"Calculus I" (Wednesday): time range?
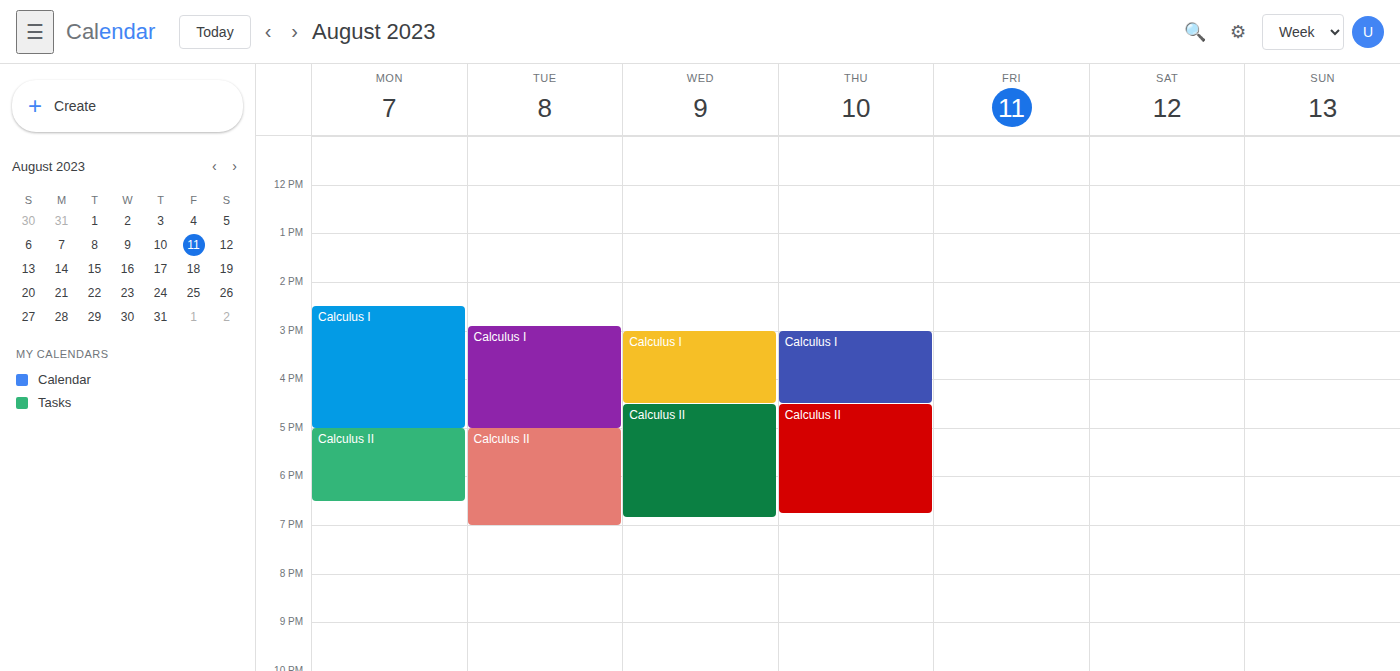
3:00 PM to 4:30 PM